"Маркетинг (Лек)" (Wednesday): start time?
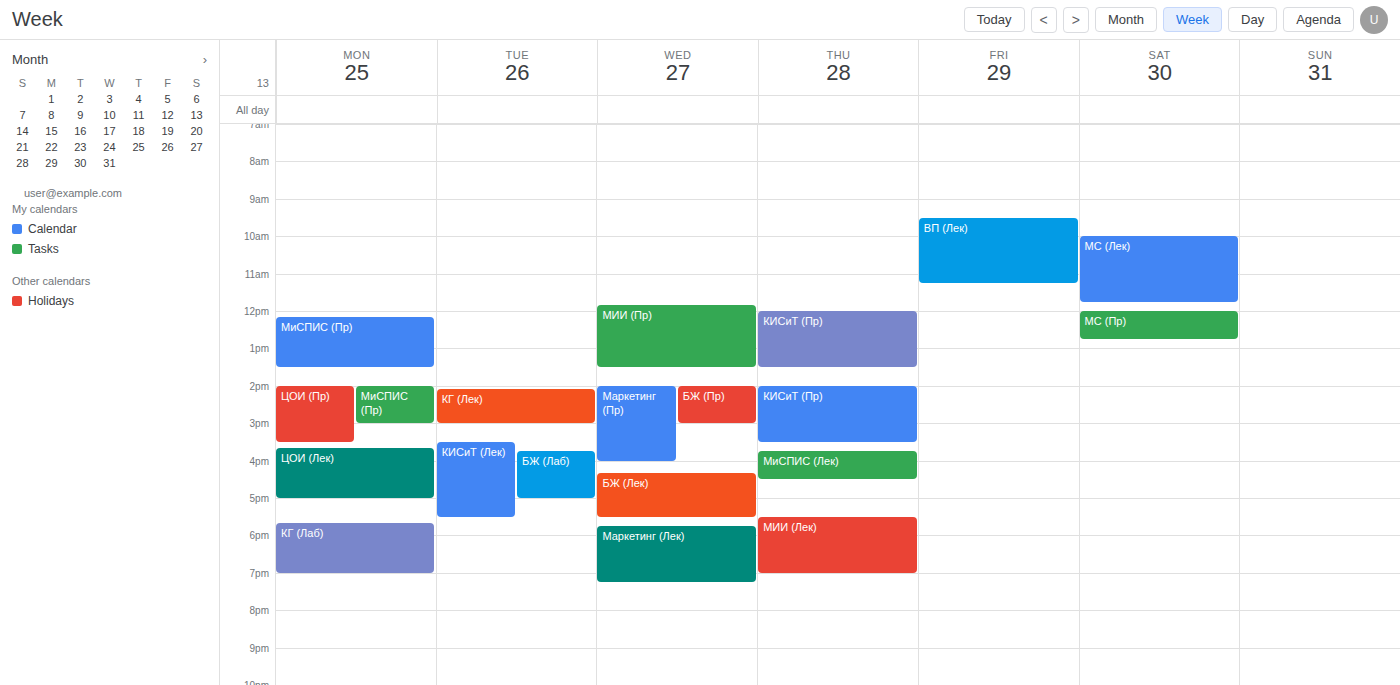
17:45